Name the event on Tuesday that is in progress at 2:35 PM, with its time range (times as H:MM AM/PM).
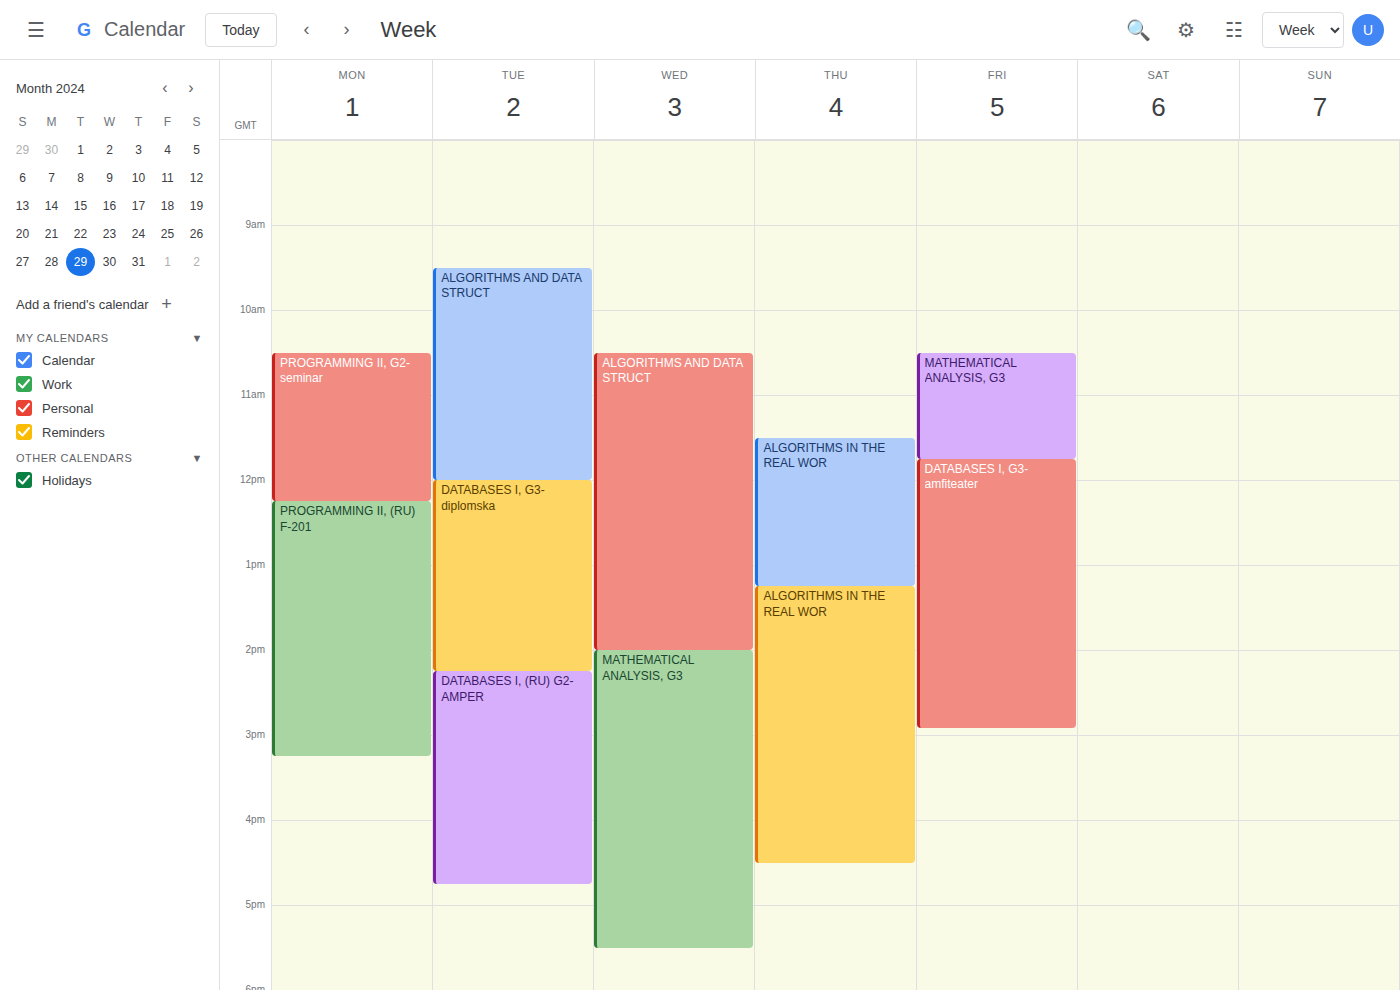
"DATABASES I, (RU) G2-AMPER", 2:15 PM to 4:45 PM